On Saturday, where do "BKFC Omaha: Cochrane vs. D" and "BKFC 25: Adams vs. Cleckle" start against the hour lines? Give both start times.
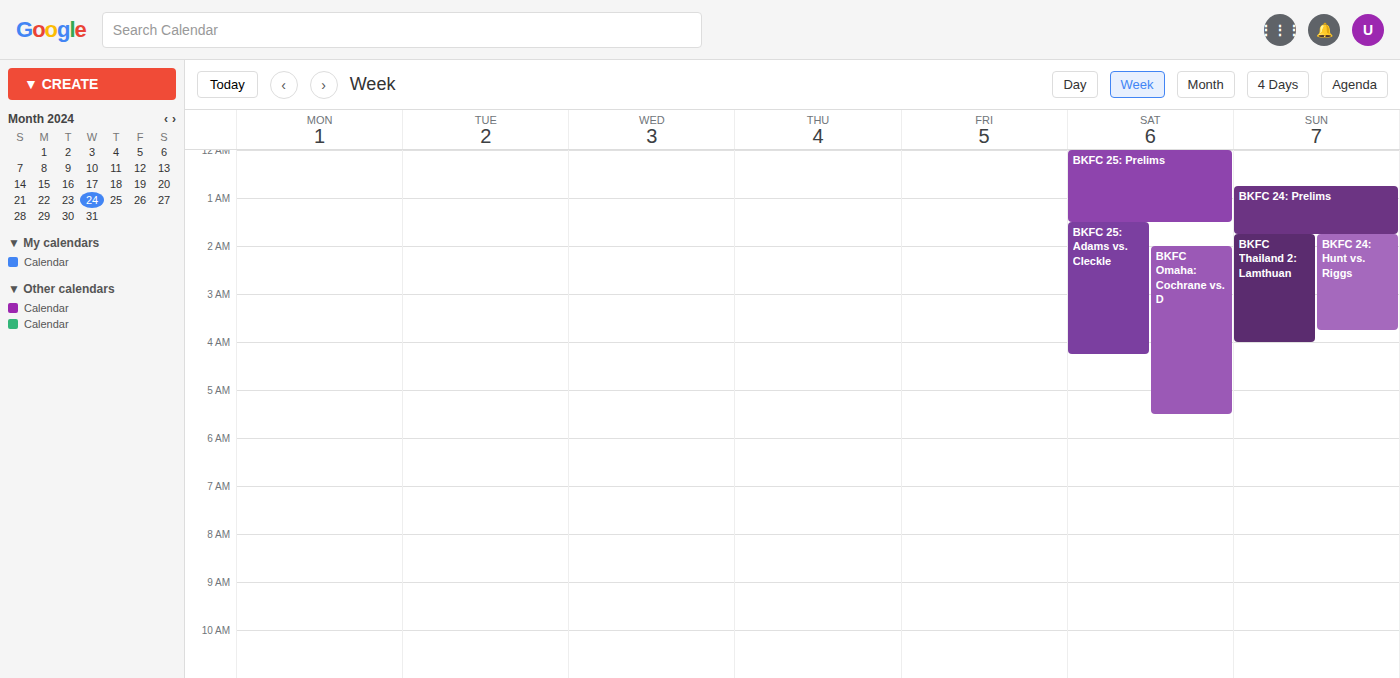
"BKFC Omaha: Cochrane vs. D": 2:00 AM, exactly on the 2 AM line. "BKFC 25: Adams vs. Cleckle": 1:30 AM, halfway between the 1 AM and 2 AM lines.